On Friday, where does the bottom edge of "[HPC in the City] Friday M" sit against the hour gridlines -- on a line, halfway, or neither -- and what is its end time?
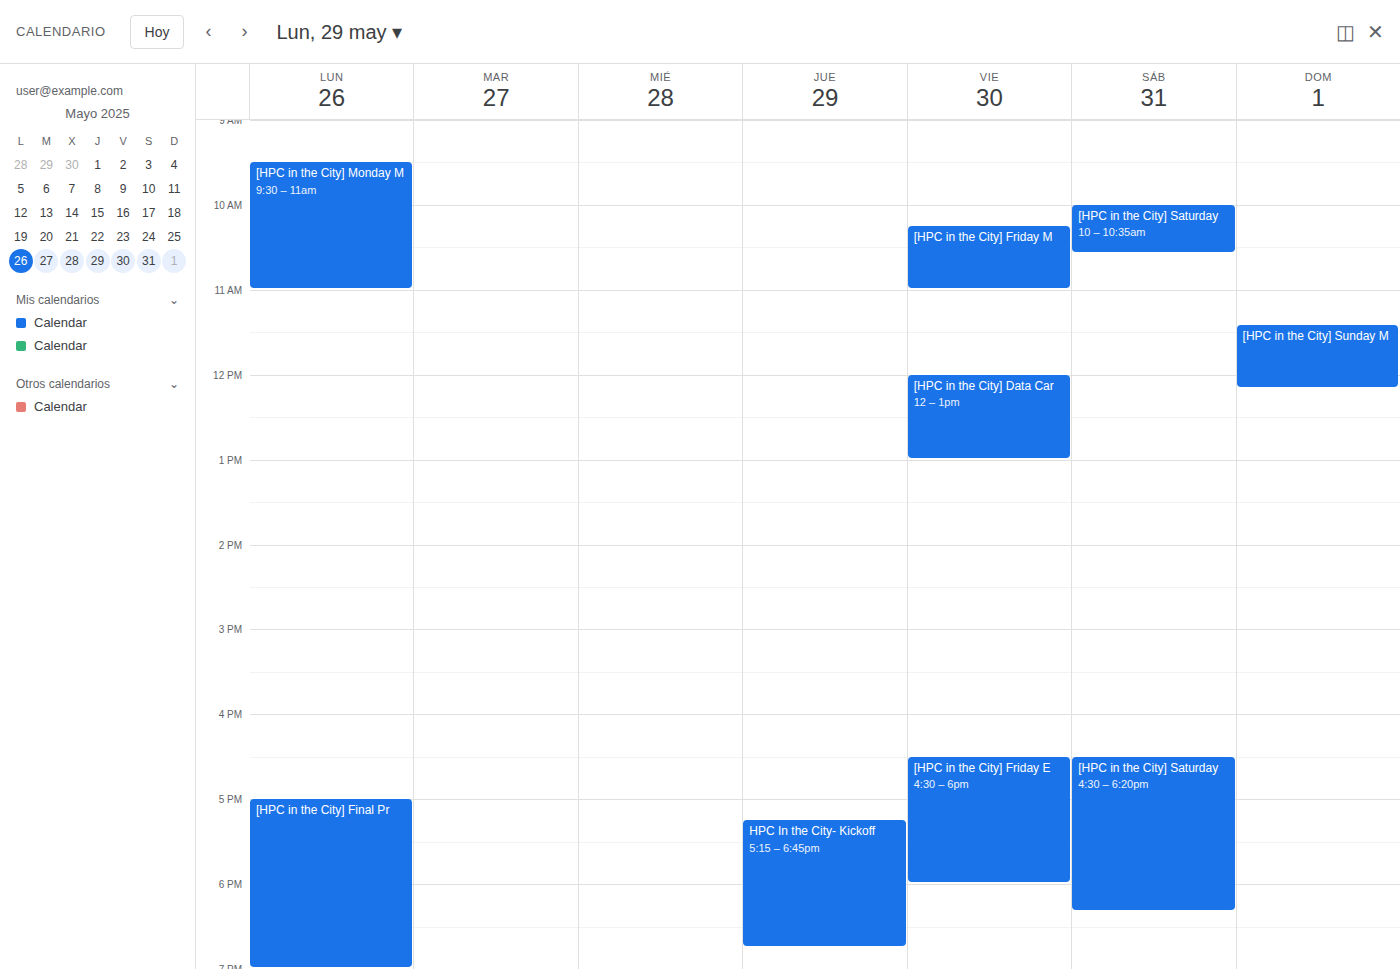
11:00 AM -- exactly on the 11 AM line.